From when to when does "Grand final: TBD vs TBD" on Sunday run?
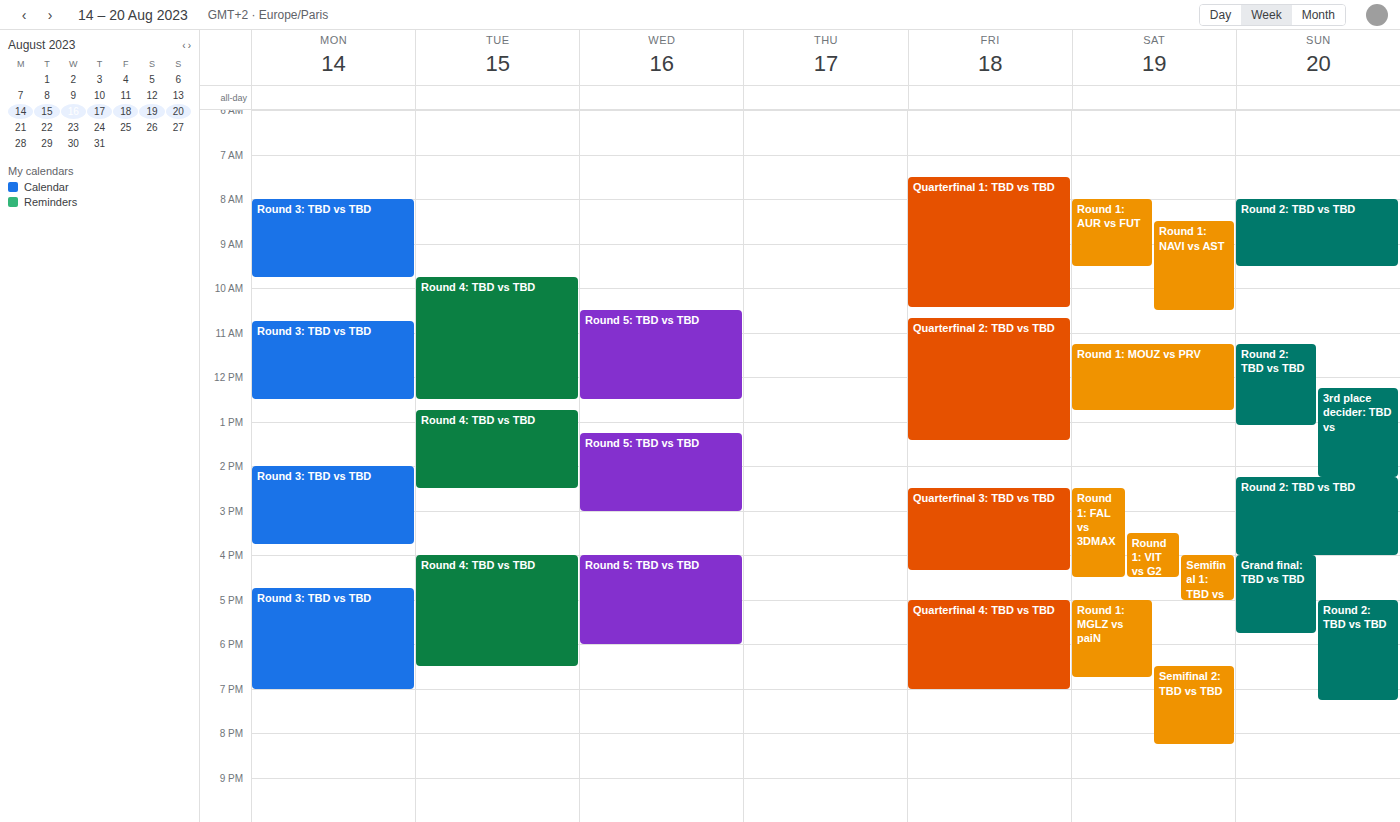
4:00 PM to 5:45 PM